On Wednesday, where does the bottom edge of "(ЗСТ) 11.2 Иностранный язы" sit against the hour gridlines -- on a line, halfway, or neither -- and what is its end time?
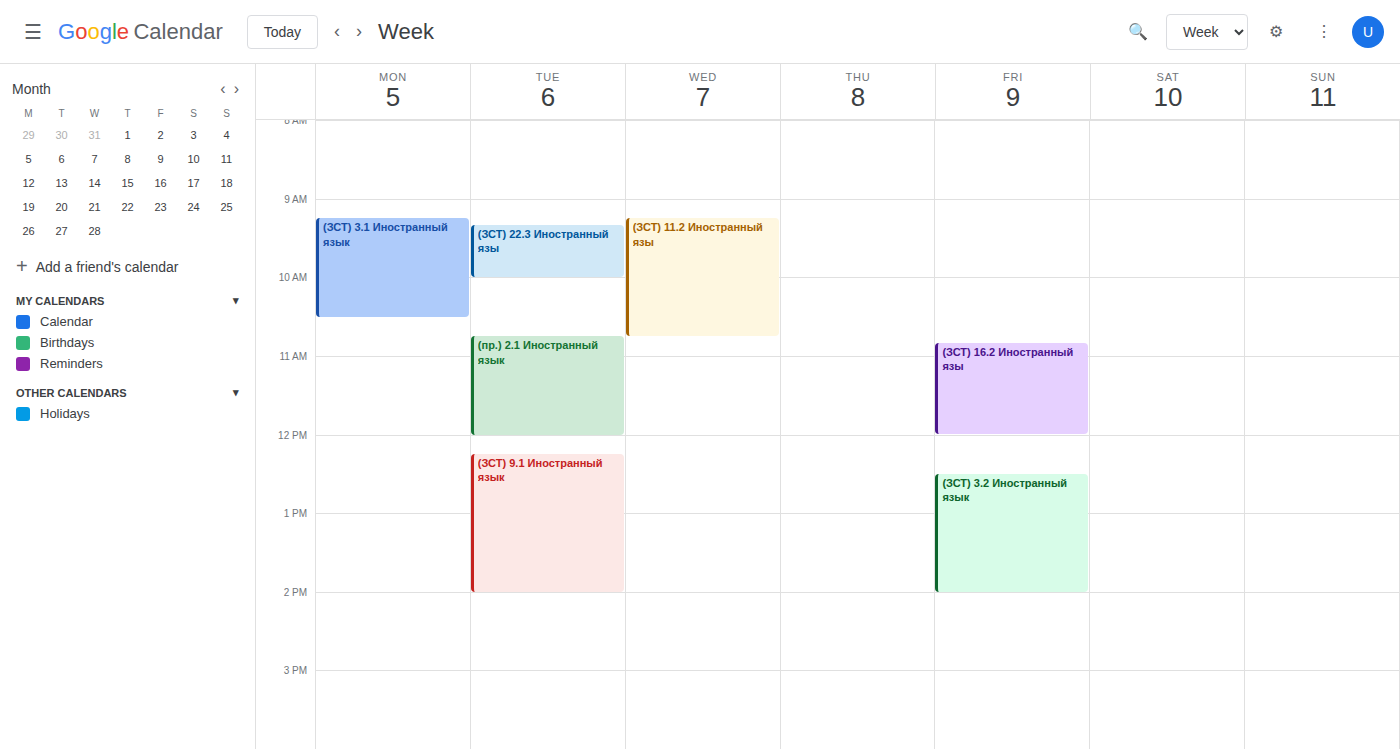
10:45 -- neither: three quarters of the way from the 10:00 line to the 11:00 line.